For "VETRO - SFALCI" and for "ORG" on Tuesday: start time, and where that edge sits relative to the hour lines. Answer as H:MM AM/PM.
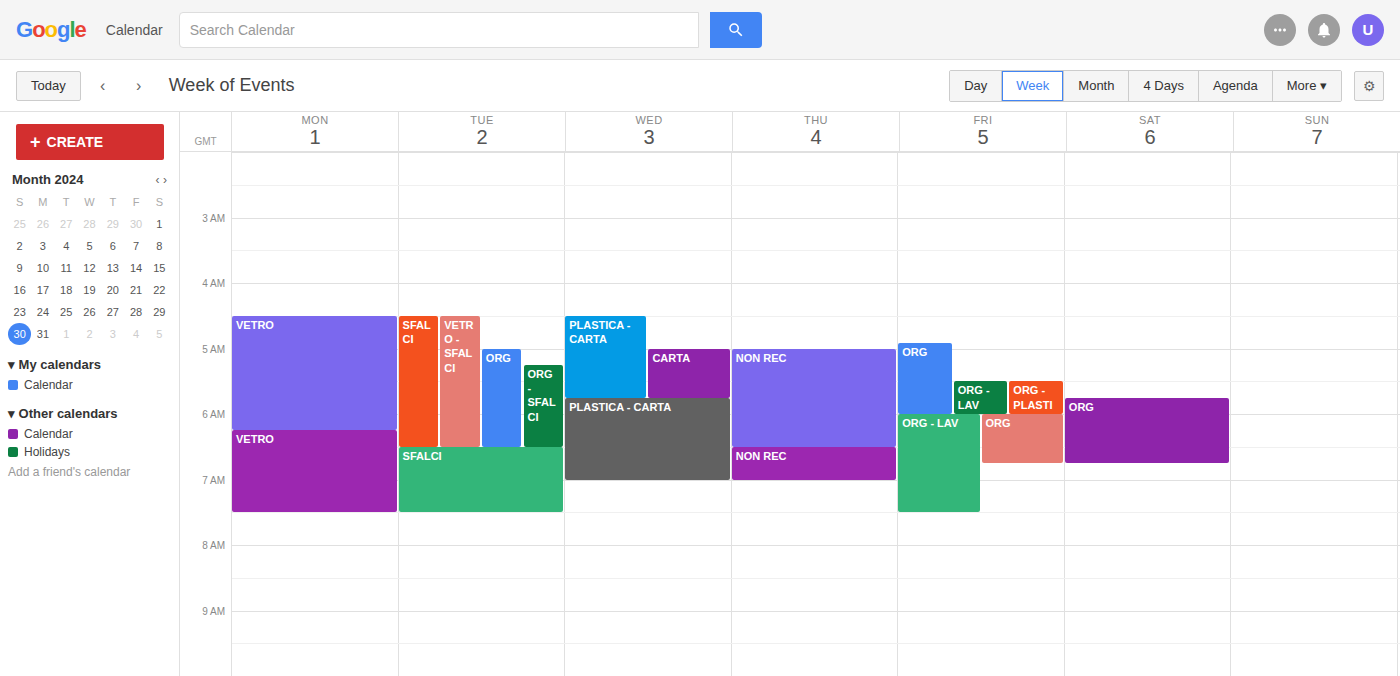
"VETRO - SFALCI": 4:30 AM, halfway between the 4 AM and 5 AM lines. "ORG": 5:00 AM, exactly on the 5 AM line.